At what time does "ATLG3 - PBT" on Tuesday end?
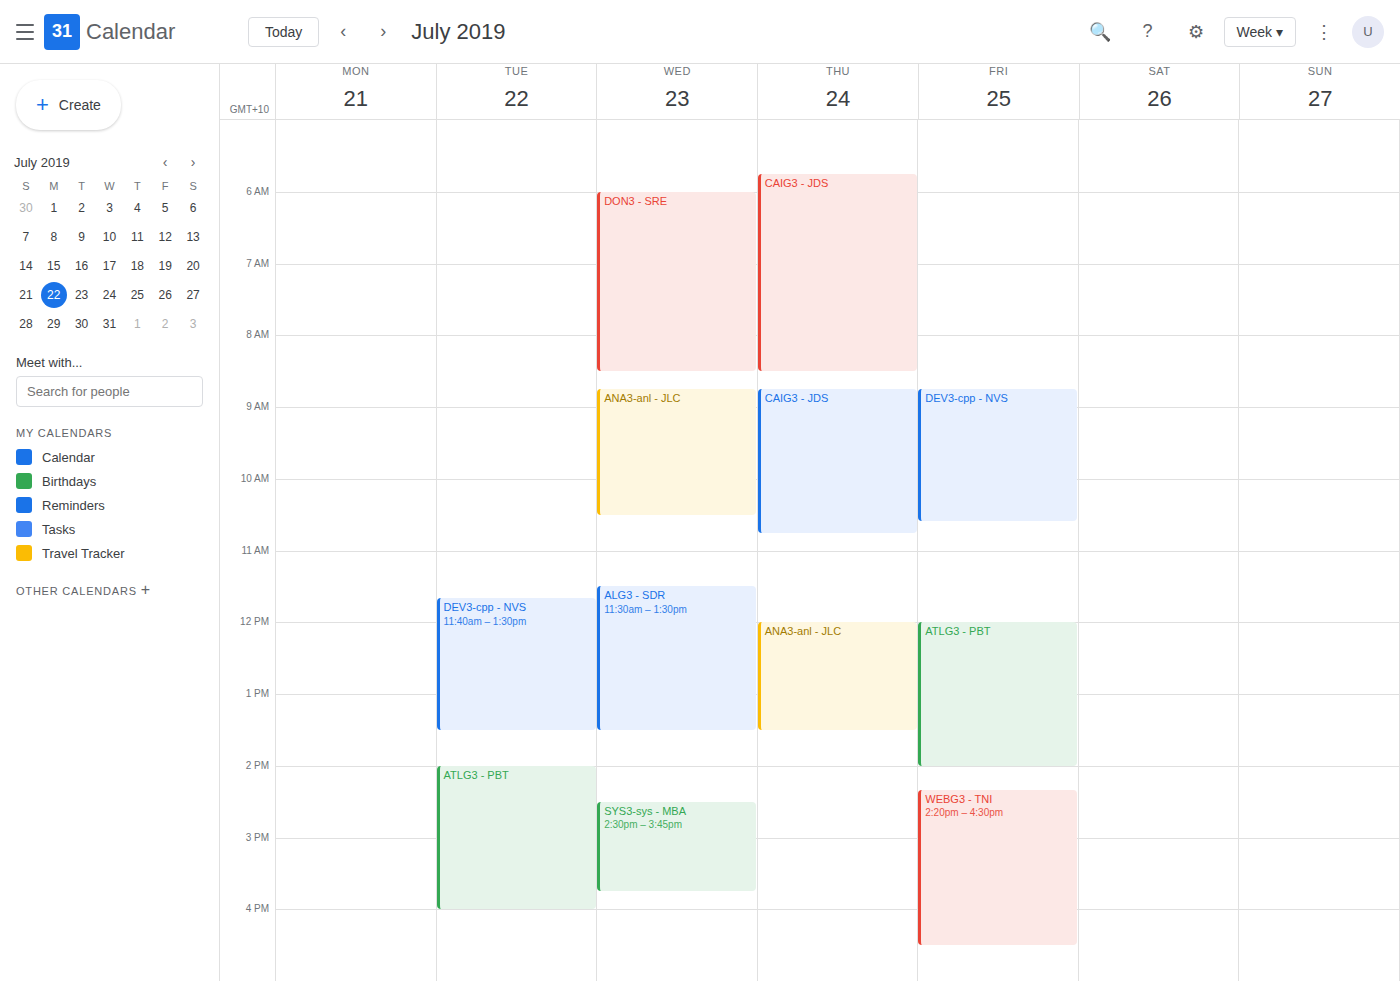
4:00 PM